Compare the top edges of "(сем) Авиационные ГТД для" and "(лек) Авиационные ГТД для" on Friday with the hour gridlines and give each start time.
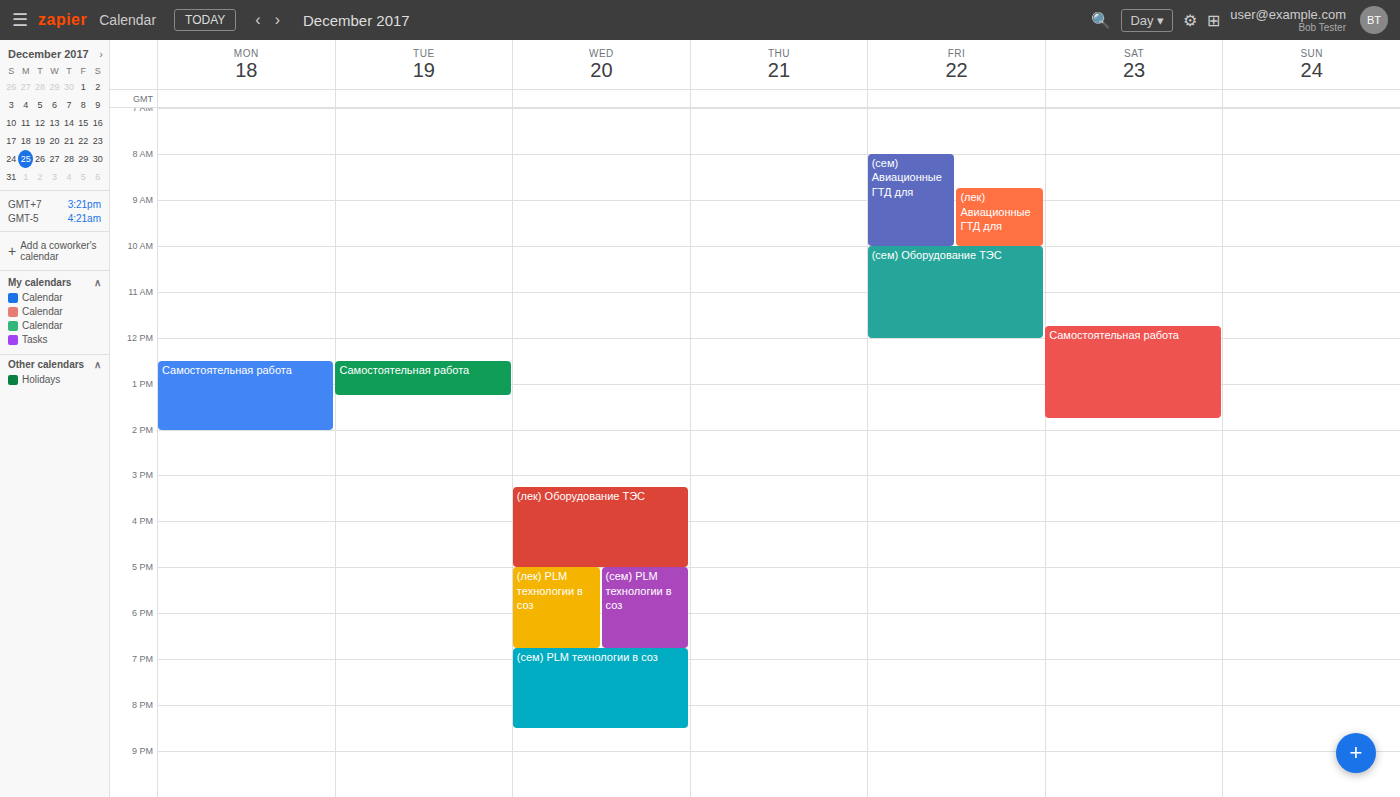
"(сем) Авиационные ГТД для": 8:00 AM, exactly on the 8 AM line. "(лек) Авиационные ГТД для": 8:45 AM, neither: three quarters of the way from the 8 AM line to the 9 AM line.